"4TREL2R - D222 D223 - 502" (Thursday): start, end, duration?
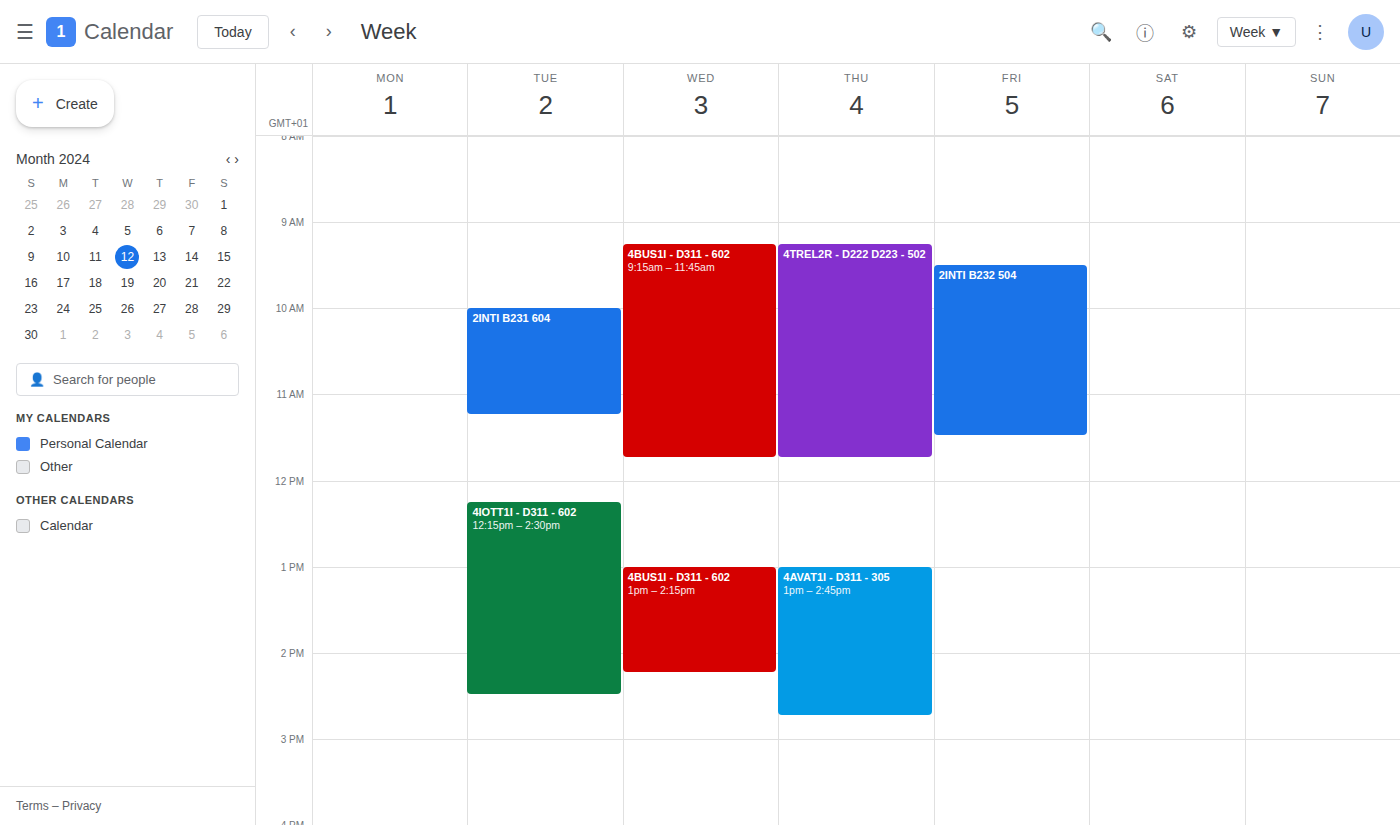
9:15 AM to 11:45 AM, 2 hours 30 minutes